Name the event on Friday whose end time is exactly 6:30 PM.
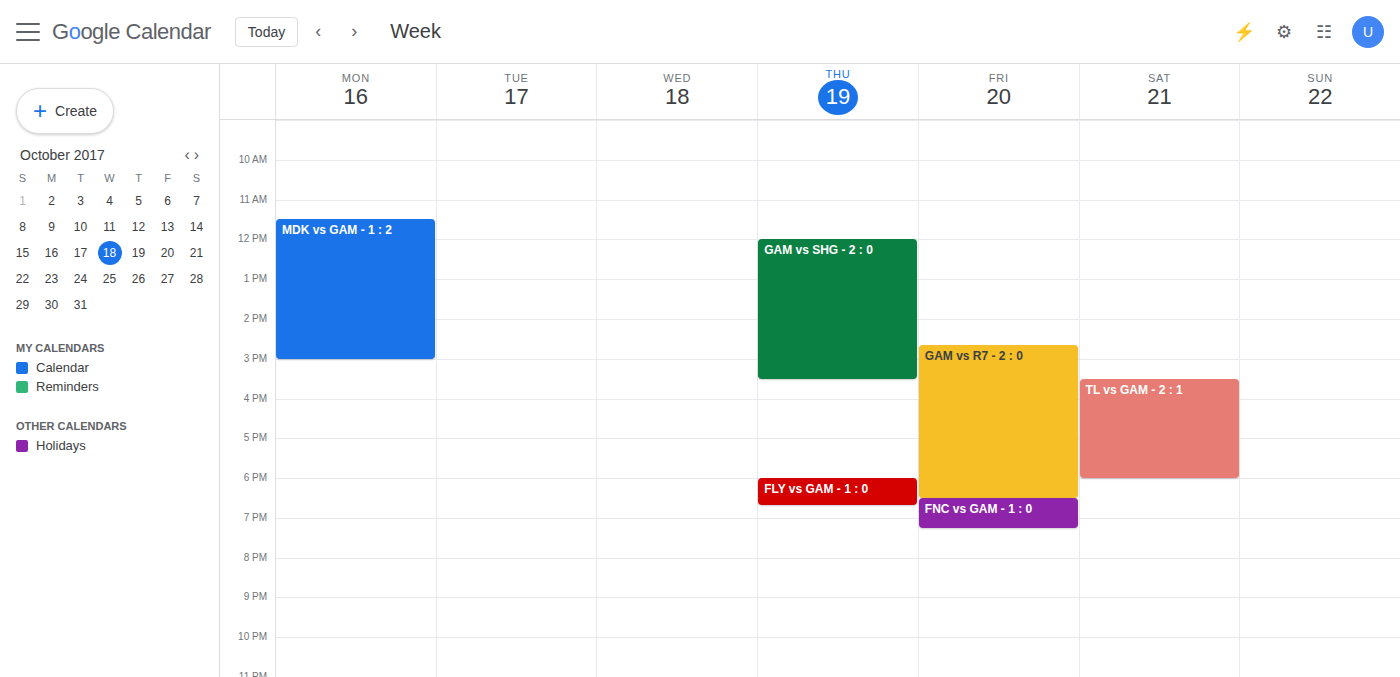
"GAM vs R7 - 2 : 0"